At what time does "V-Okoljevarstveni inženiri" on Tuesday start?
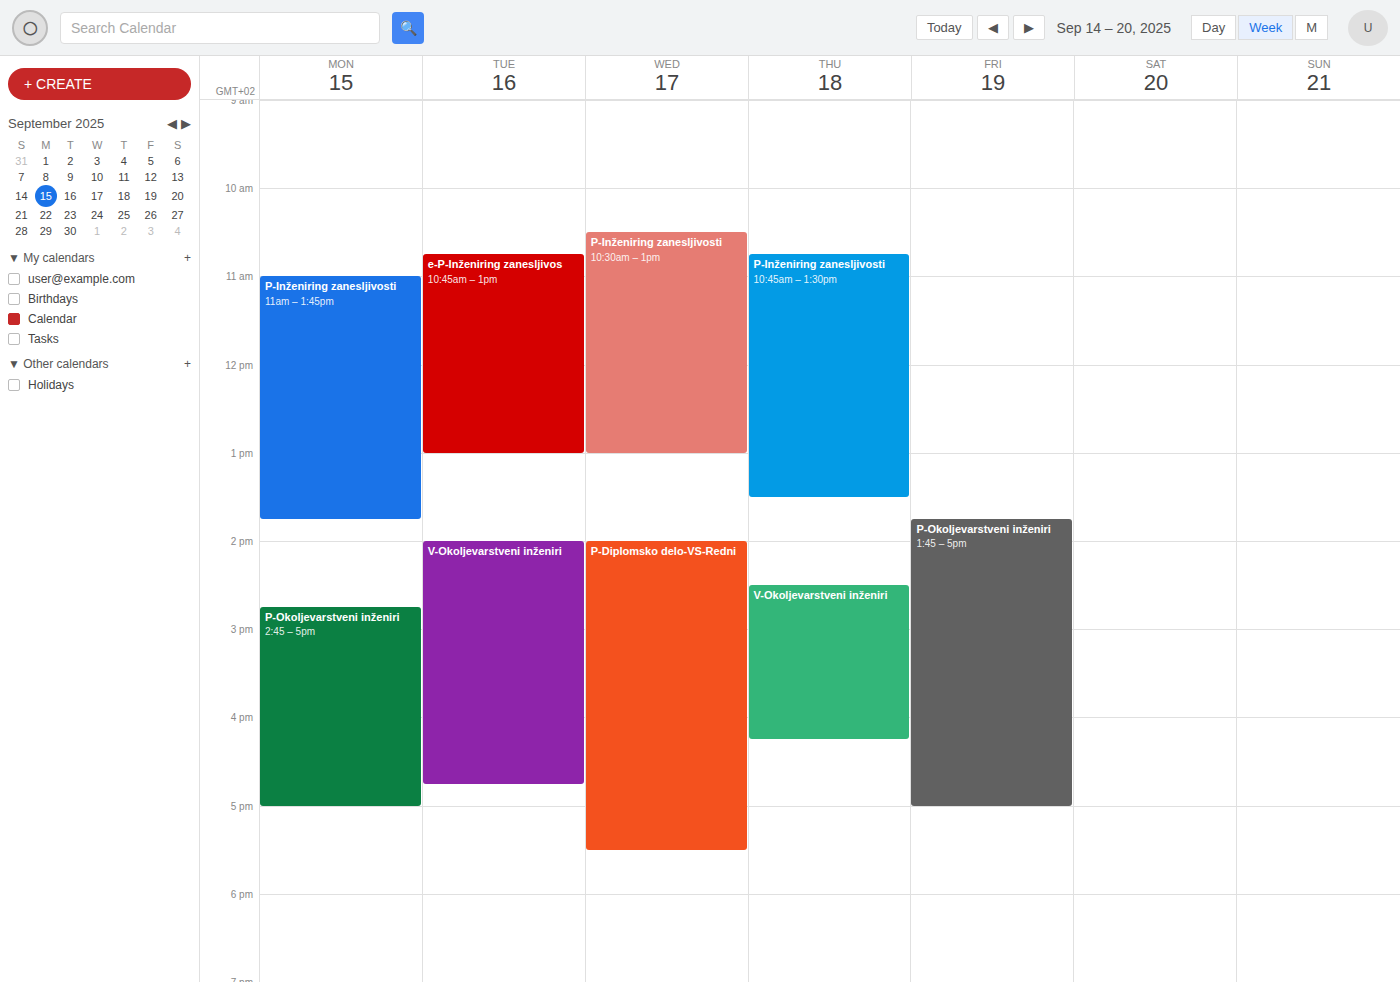
2:00 PM